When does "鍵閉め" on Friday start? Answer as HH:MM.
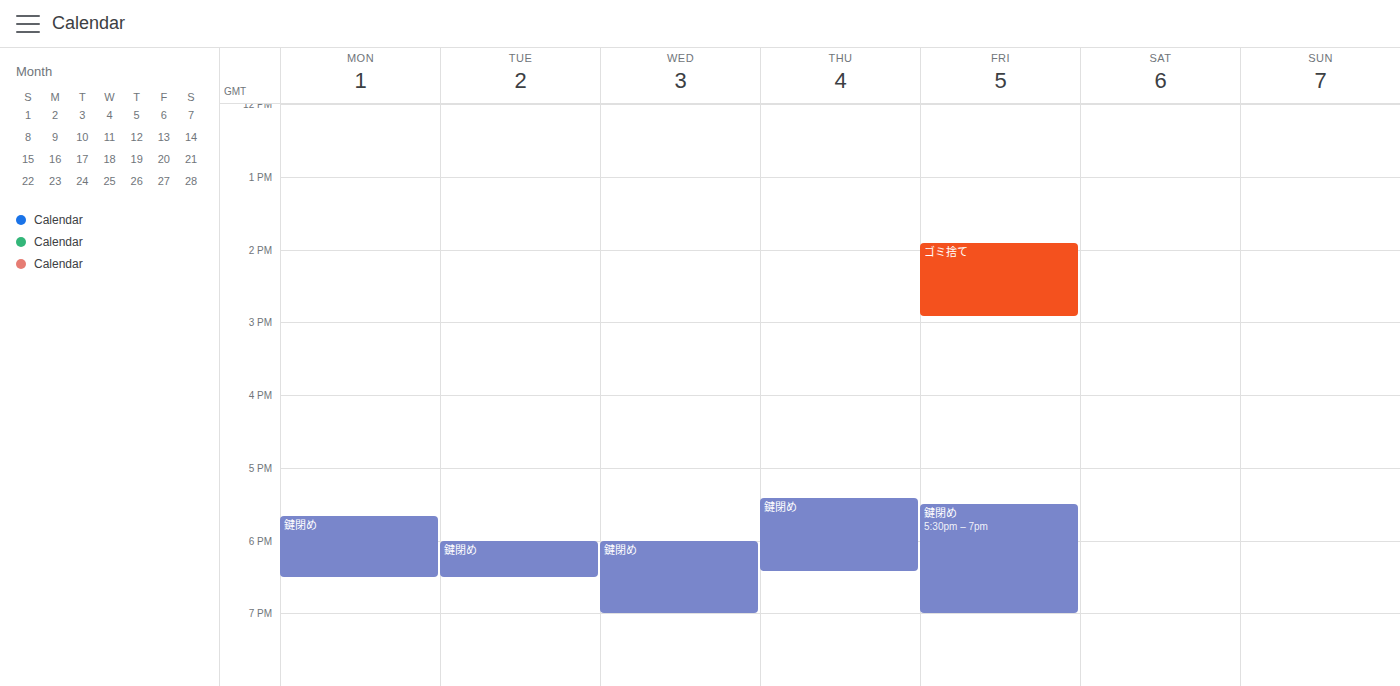
17:30